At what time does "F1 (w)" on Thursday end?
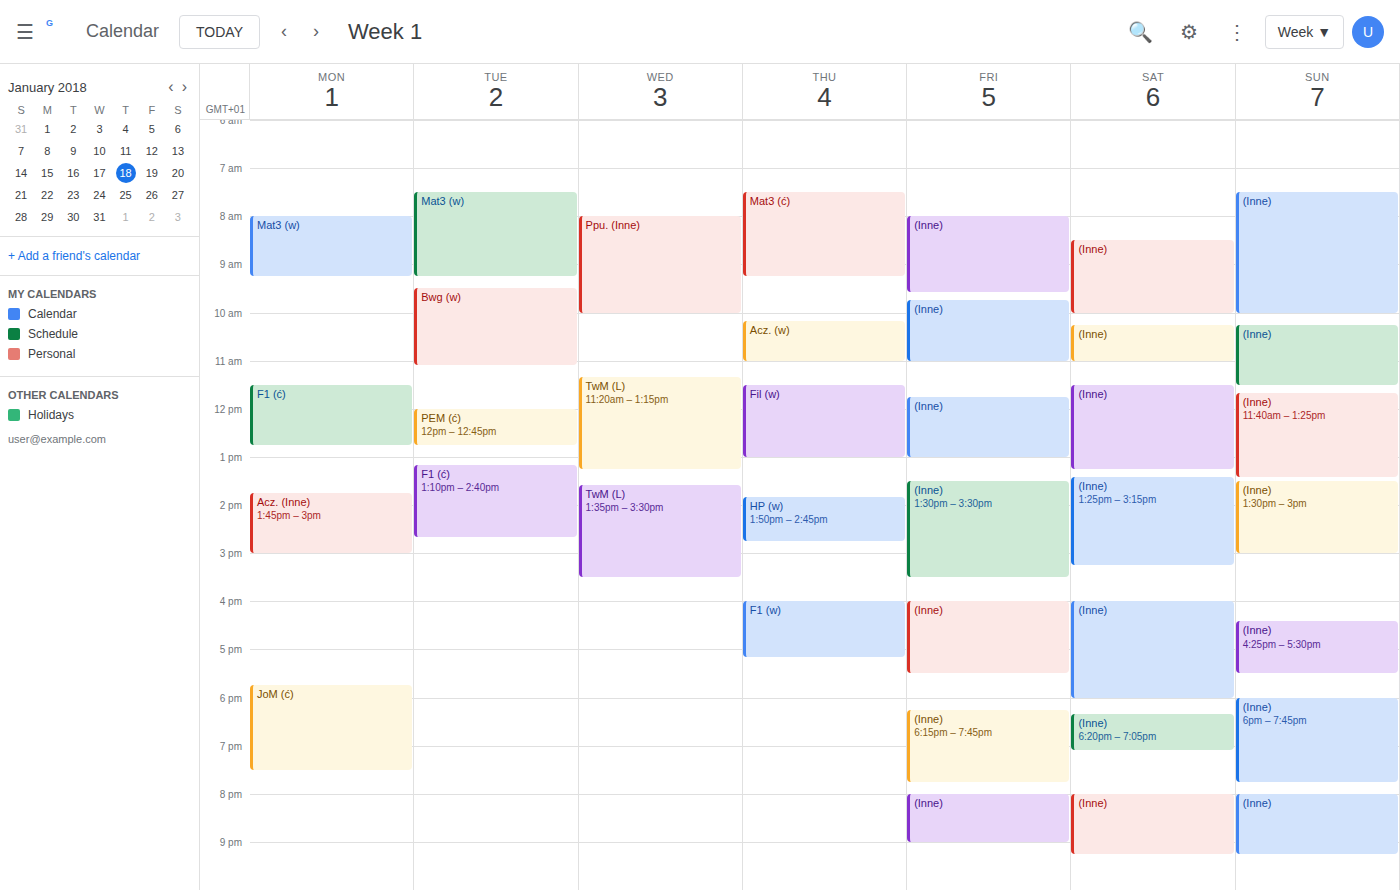
5:10 PM